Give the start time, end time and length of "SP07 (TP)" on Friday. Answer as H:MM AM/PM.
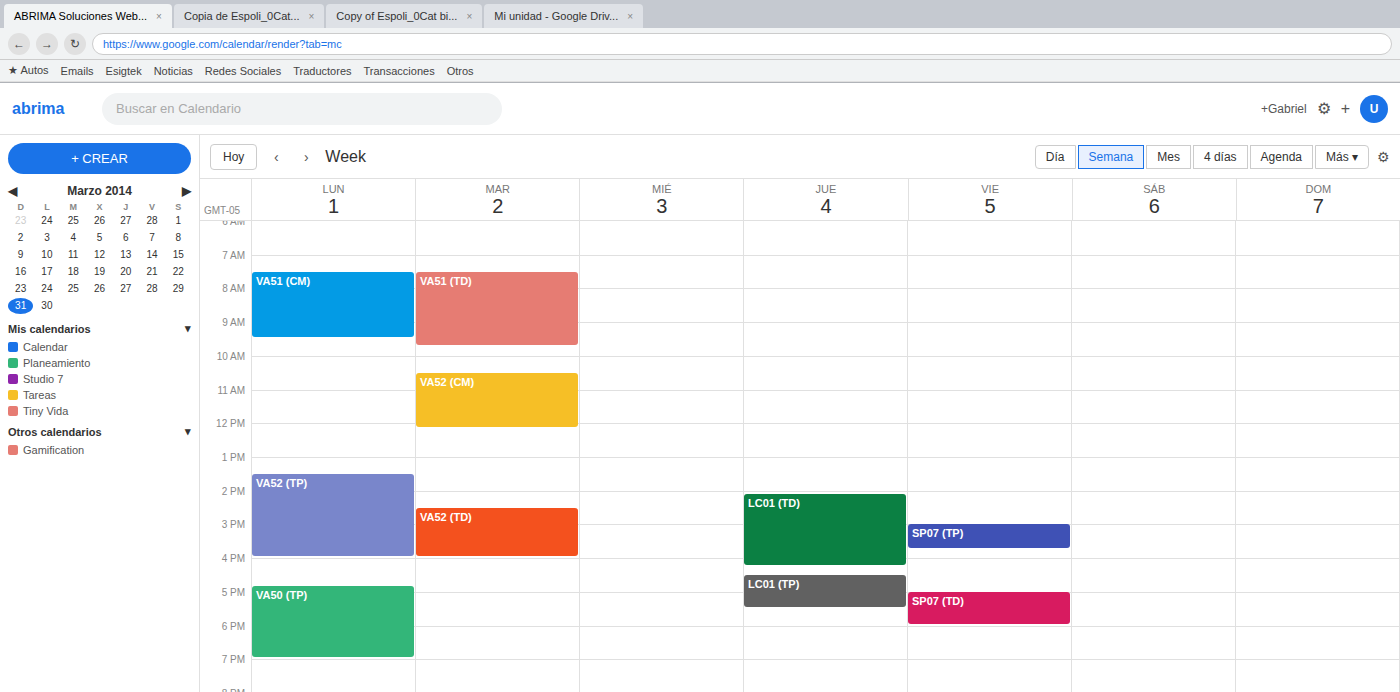
3:00 PM to 3:45 PM, 45 minutes